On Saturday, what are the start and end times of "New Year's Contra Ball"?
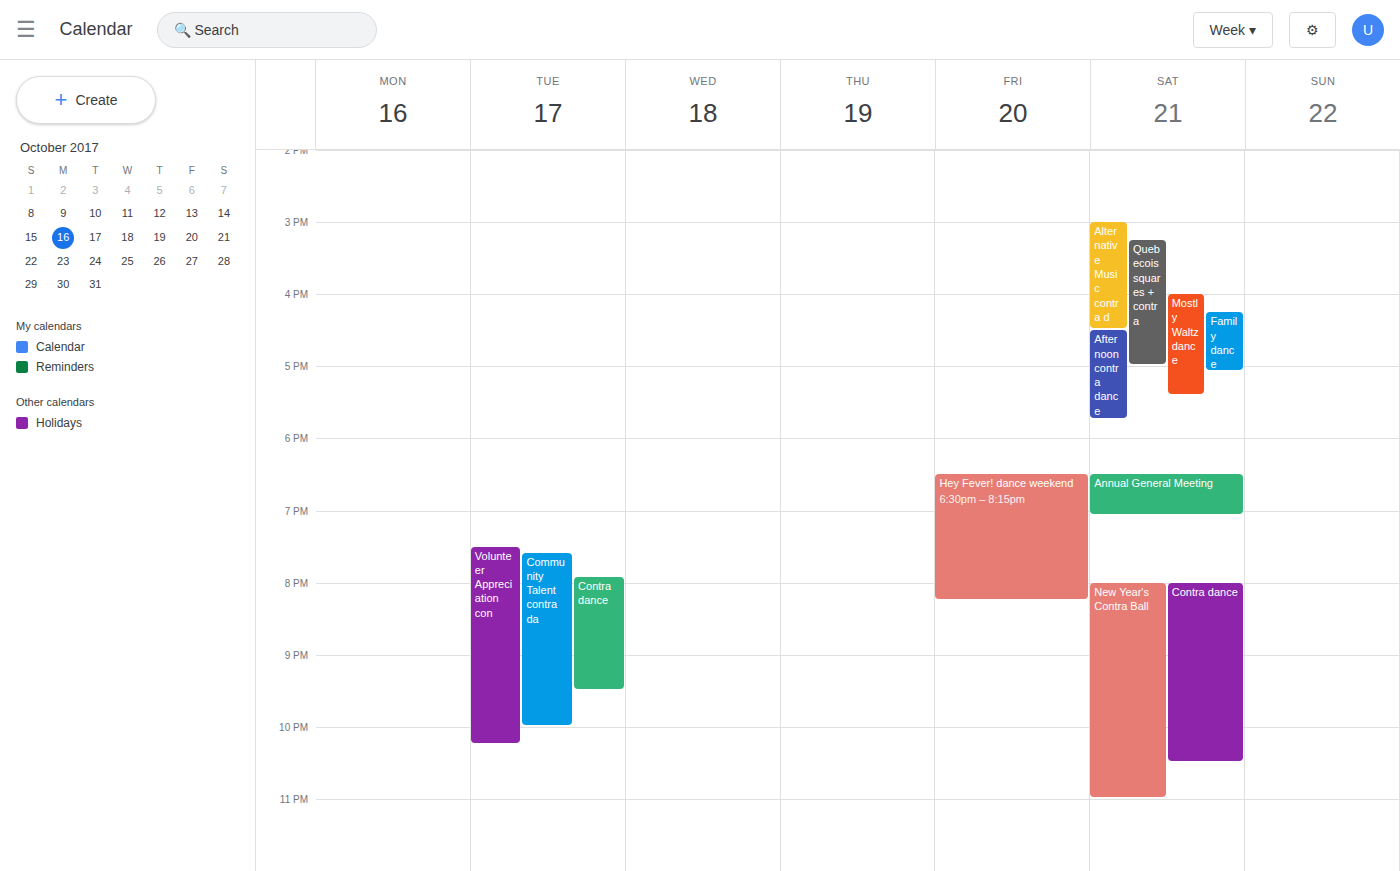
20:00 to 23:00